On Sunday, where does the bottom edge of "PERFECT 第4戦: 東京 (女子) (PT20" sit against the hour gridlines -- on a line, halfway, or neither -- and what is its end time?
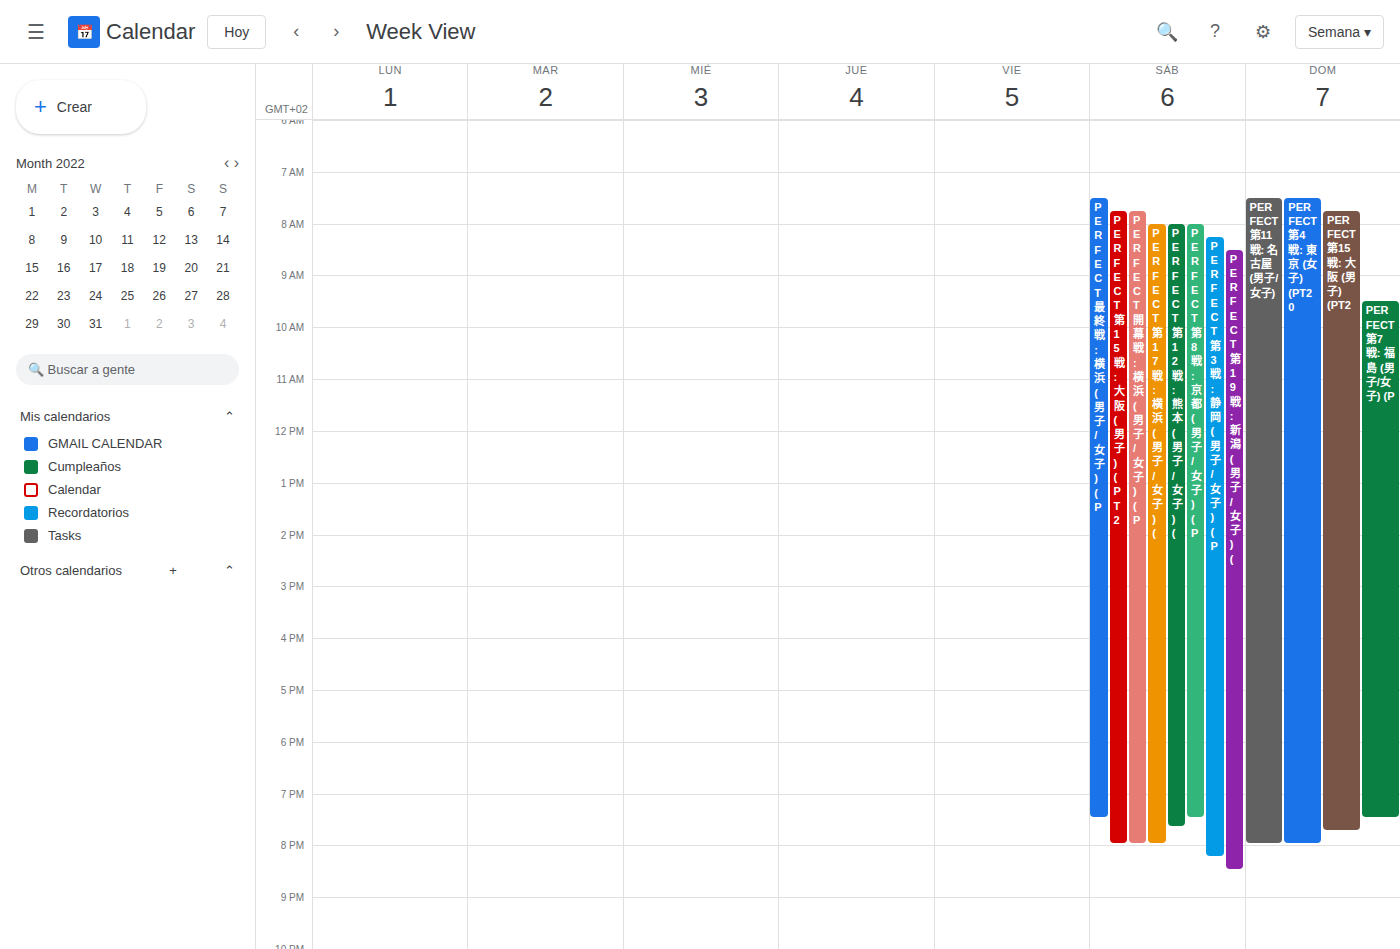
20:00 -- exactly on the 20:00 line.